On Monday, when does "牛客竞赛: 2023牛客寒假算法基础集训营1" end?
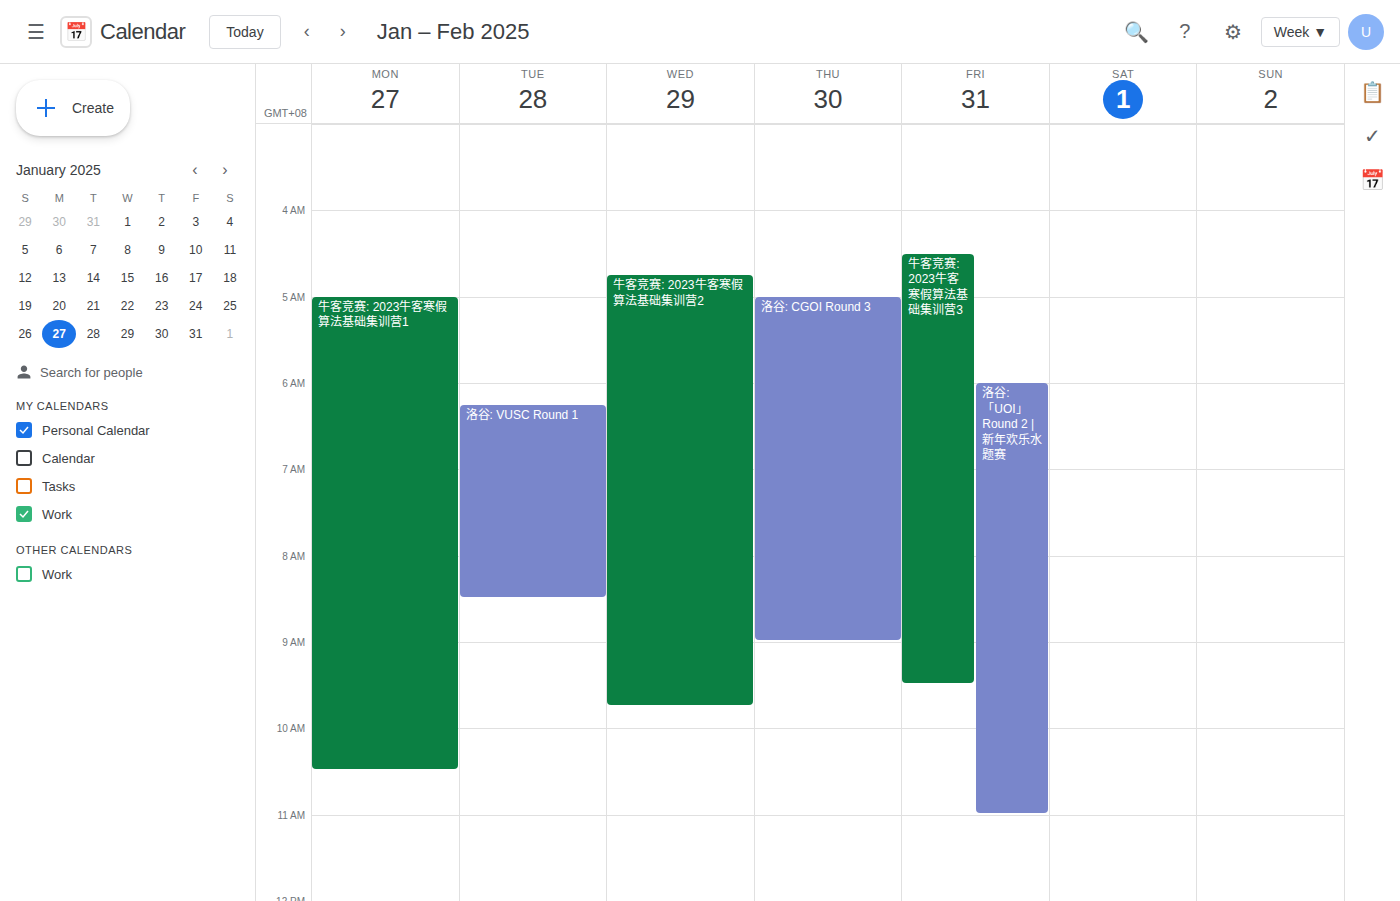
10:30 AM